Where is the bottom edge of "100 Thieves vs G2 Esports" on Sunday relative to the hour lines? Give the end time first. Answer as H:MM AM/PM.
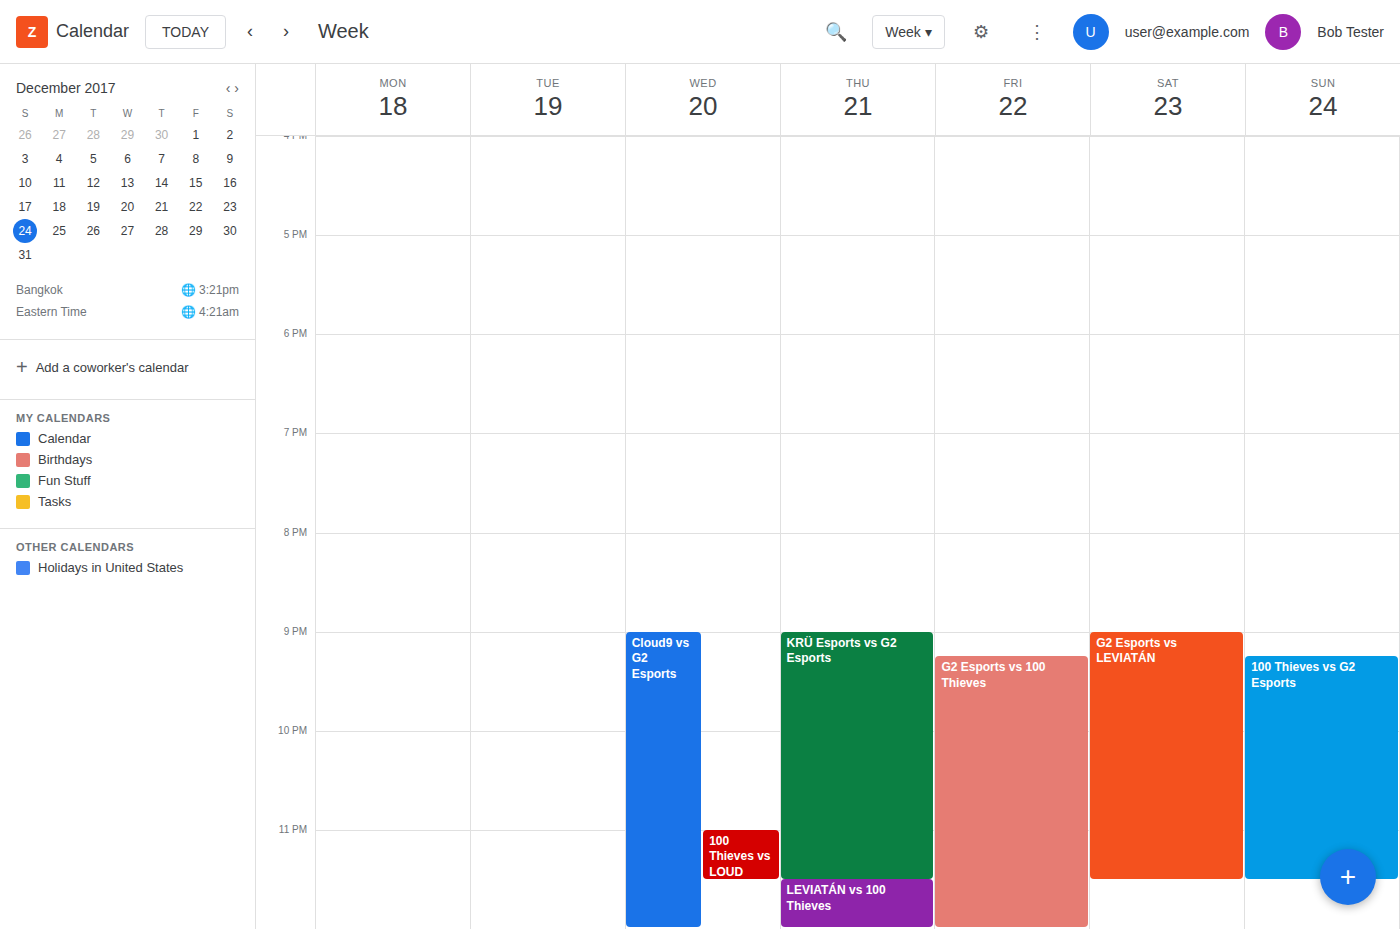
11:30 PM -- halfway between the 11 PM and 12 AM lines.